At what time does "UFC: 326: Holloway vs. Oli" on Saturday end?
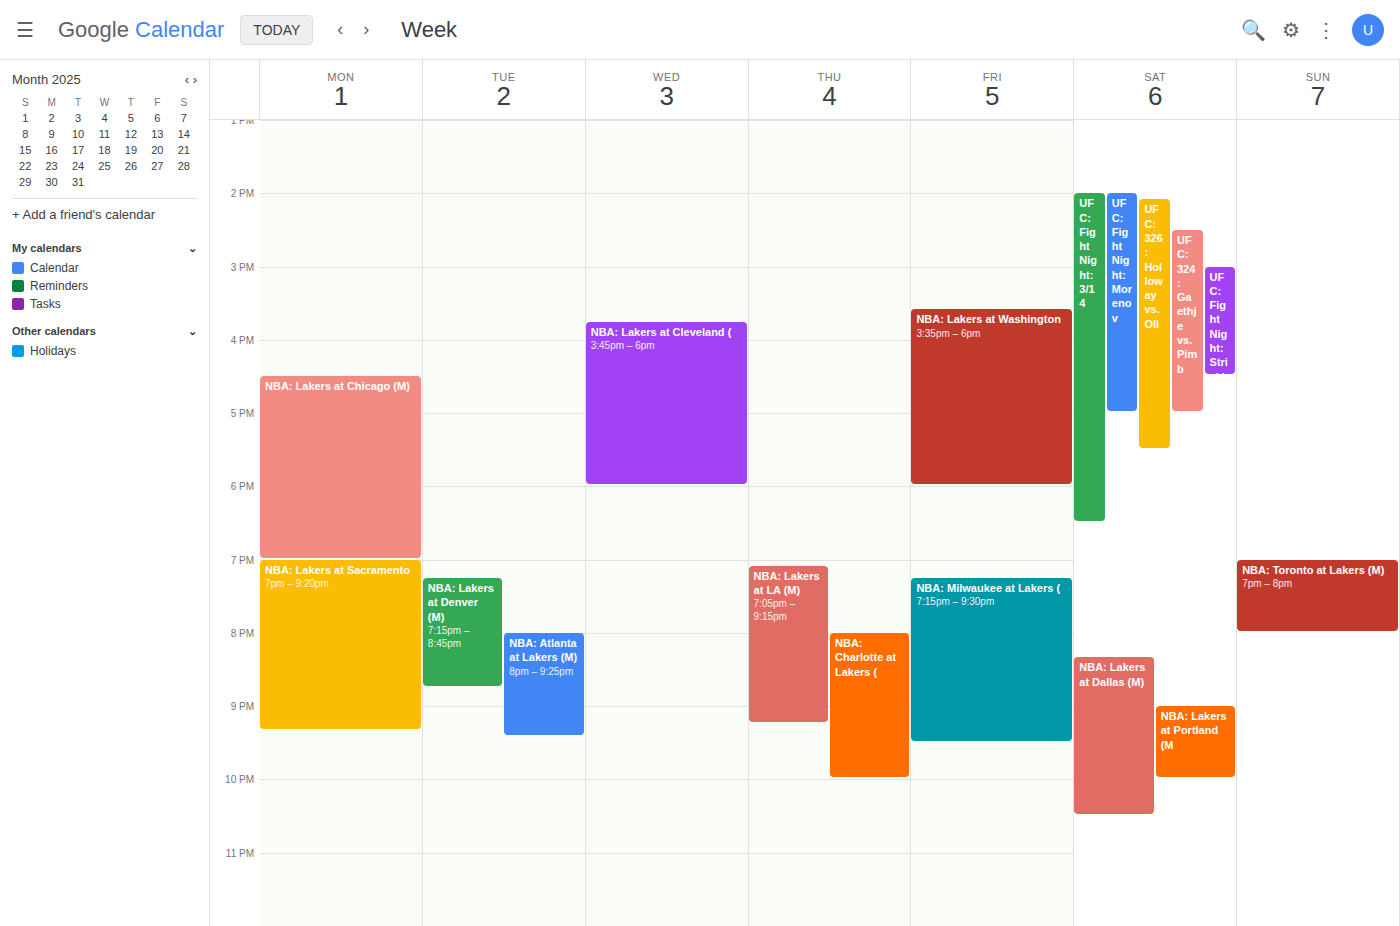
5:30 PM